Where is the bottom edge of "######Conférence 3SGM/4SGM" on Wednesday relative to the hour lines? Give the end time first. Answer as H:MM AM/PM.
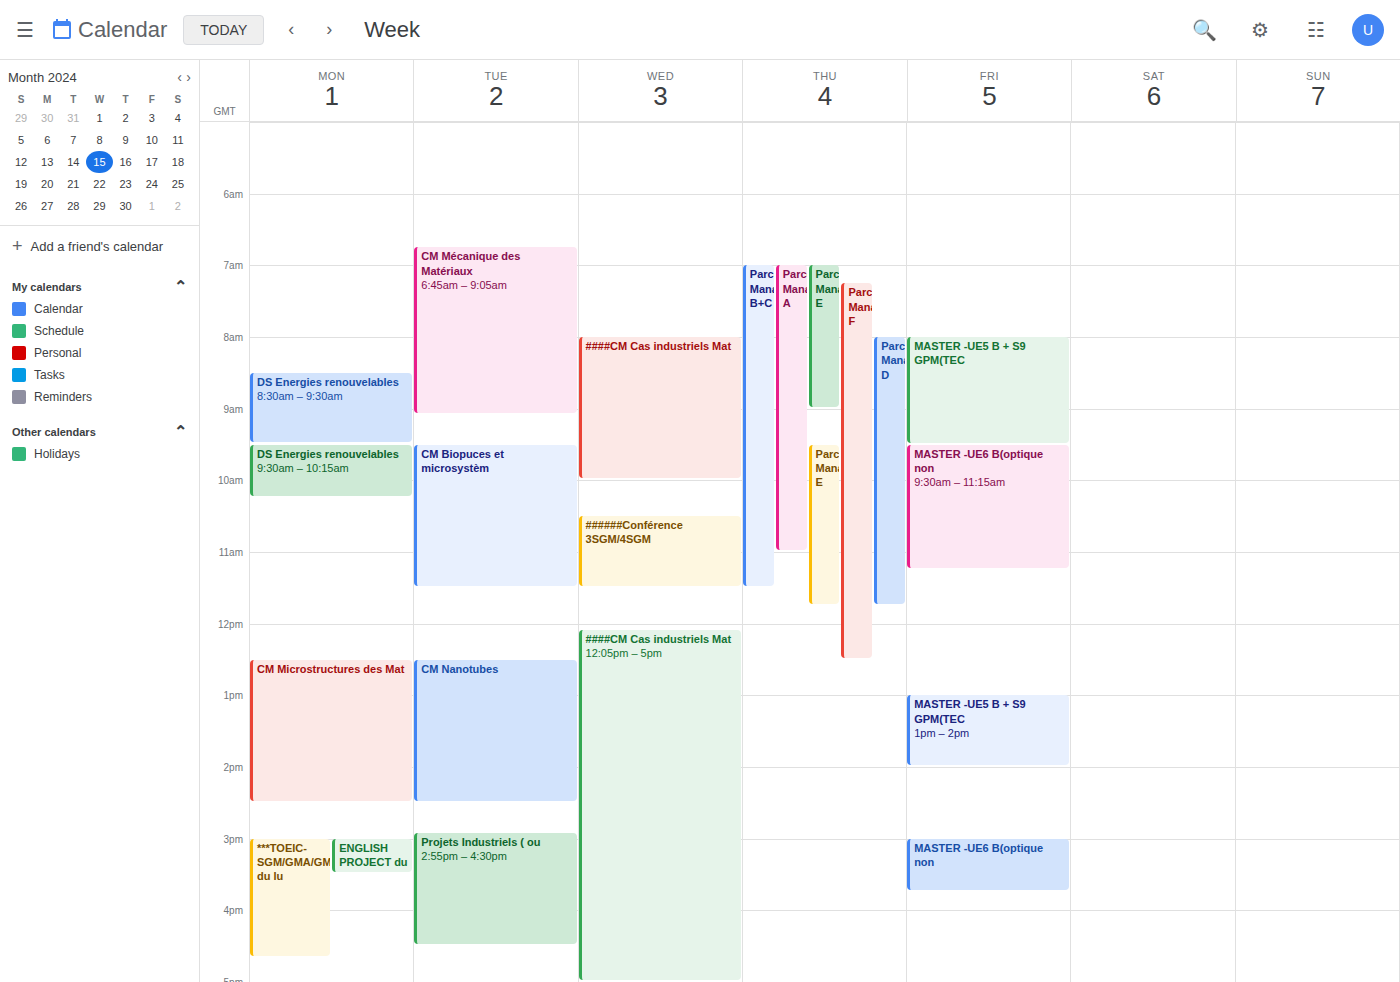
11:30 AM -- halfway between the 11 AM and 12 PM lines.